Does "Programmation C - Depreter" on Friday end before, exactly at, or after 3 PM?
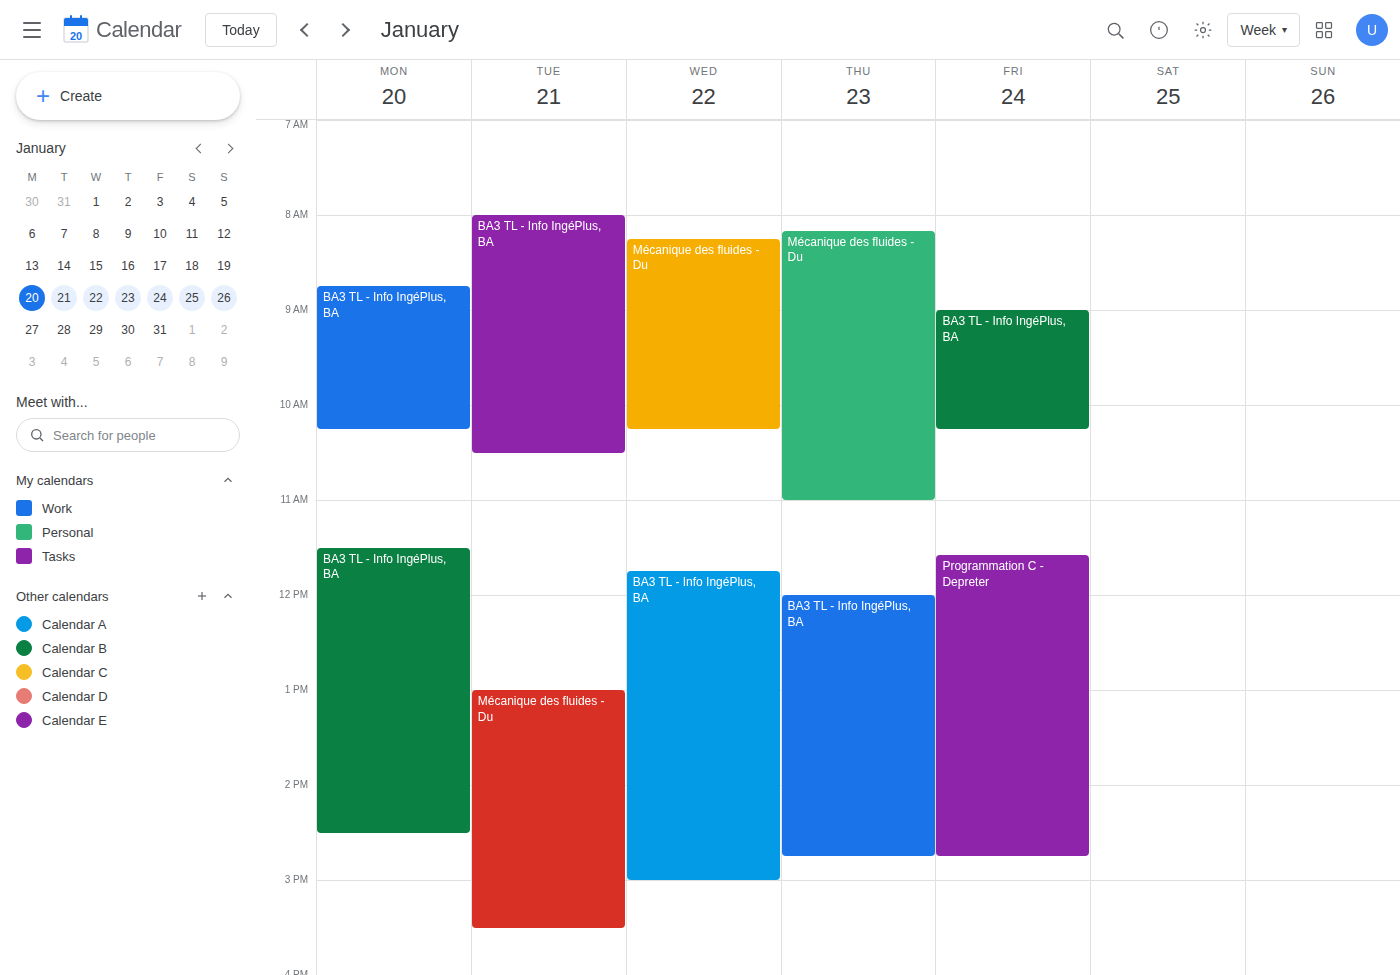
2:45 PM -- before 3 PM, 15 minutes above the 3 PM line.